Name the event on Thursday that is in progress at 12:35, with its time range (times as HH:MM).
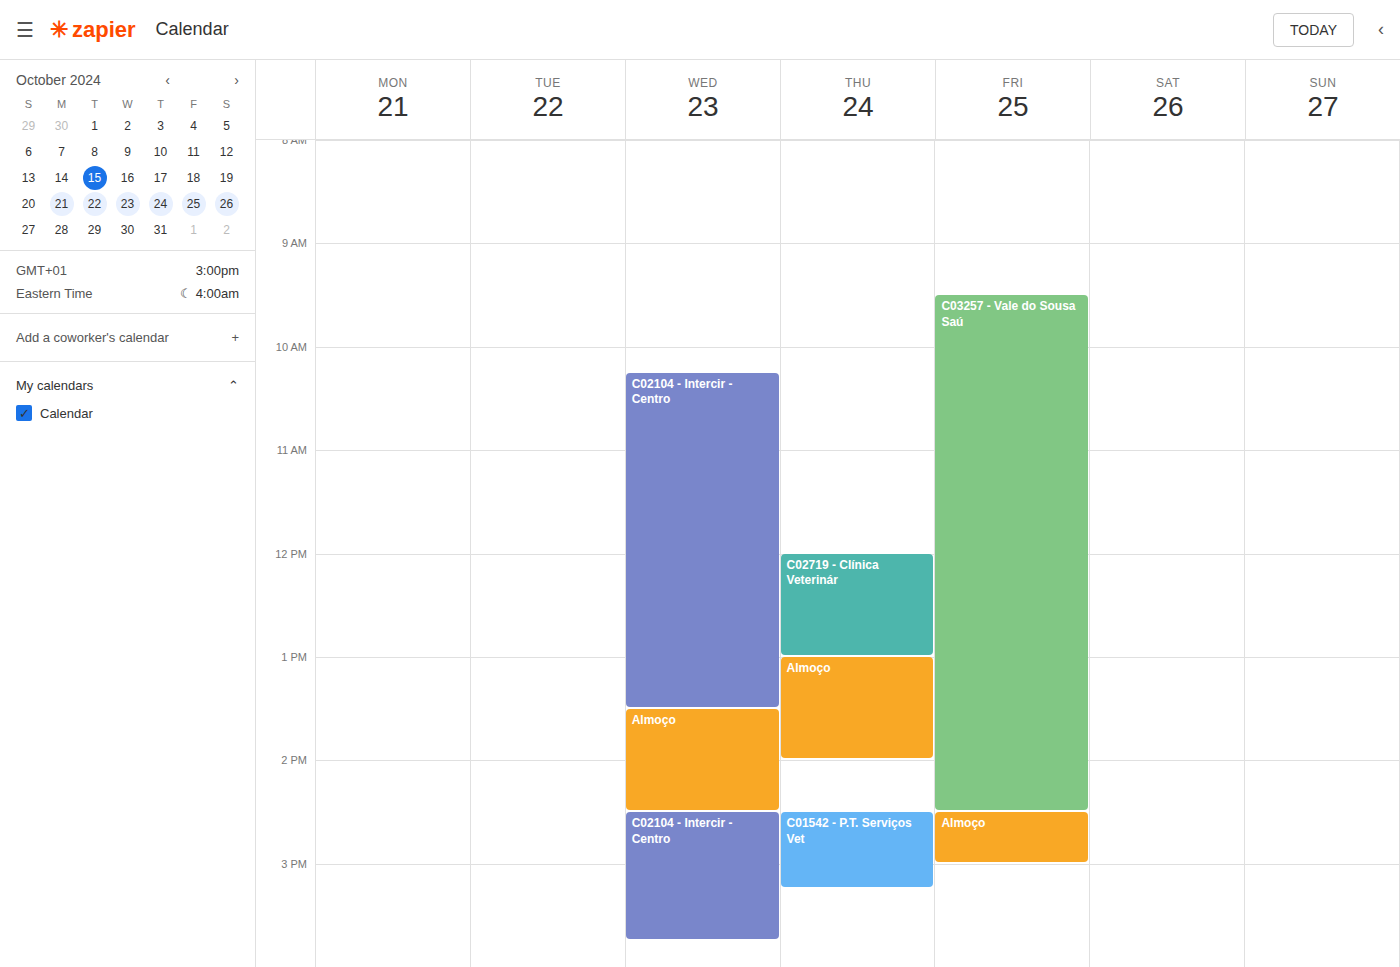
"C02719 - Clínica Veterinár", 12:00 to 13:00